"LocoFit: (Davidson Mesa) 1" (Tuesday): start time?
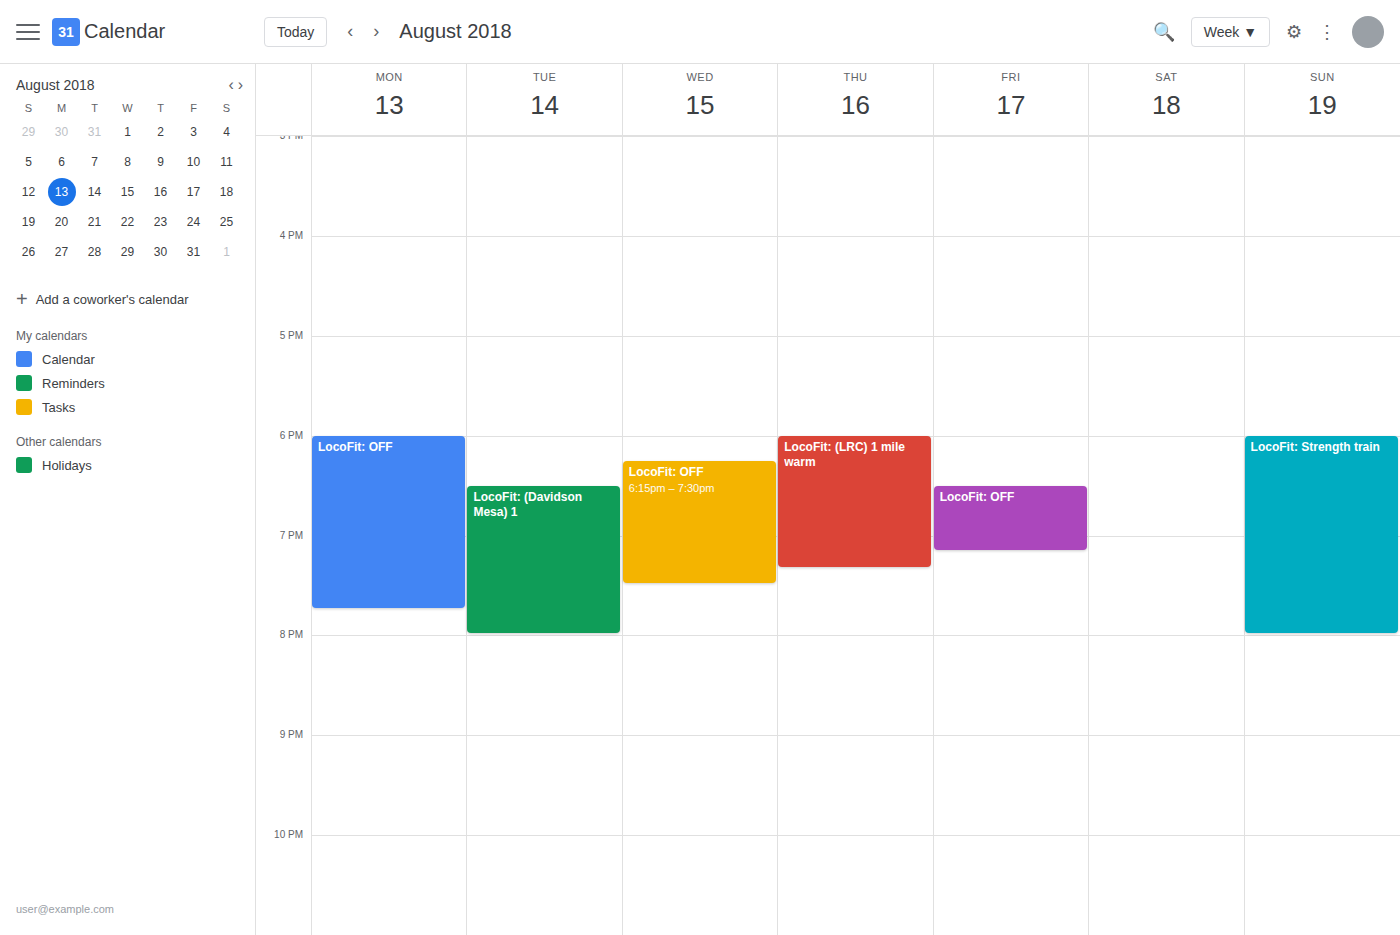
6:30 PM